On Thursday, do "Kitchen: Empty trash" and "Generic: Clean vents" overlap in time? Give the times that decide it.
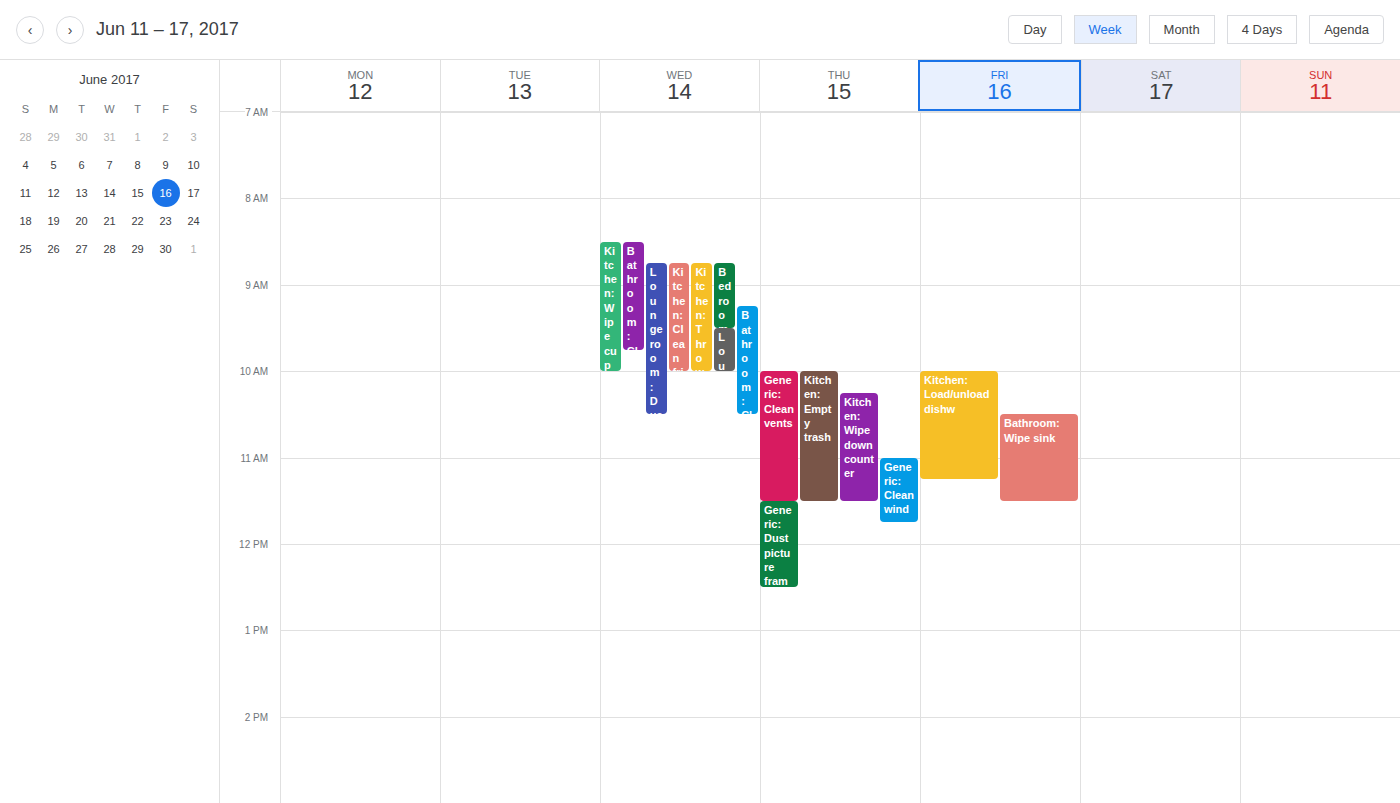
"Generic: Clean vents" runs 10:00 AM to 11:30 AM, inside "Kitchen: Empty trash" -- they overlap.